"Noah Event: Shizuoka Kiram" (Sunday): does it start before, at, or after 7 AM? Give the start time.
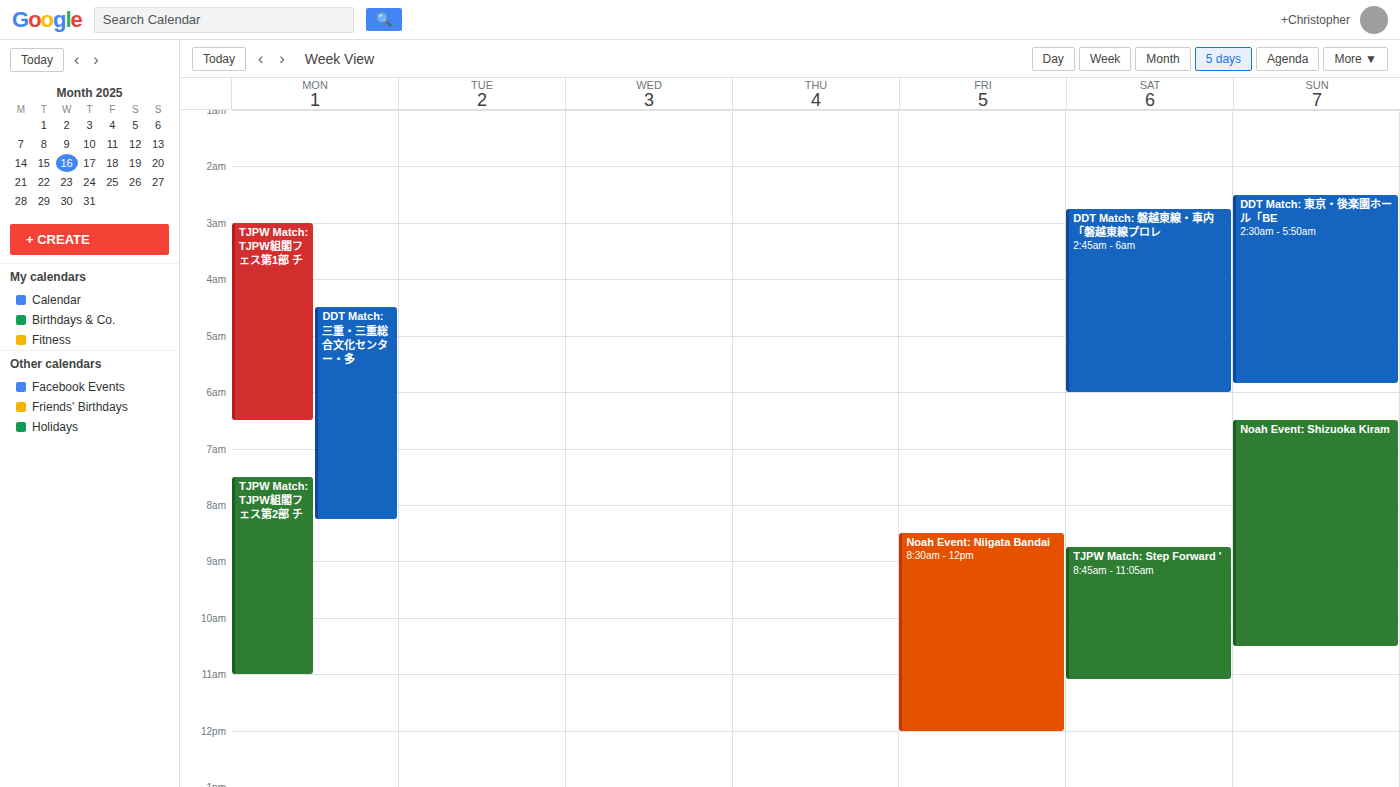
6:30 AM -- before 7 AM, 30 minutes above the 7 AM line.